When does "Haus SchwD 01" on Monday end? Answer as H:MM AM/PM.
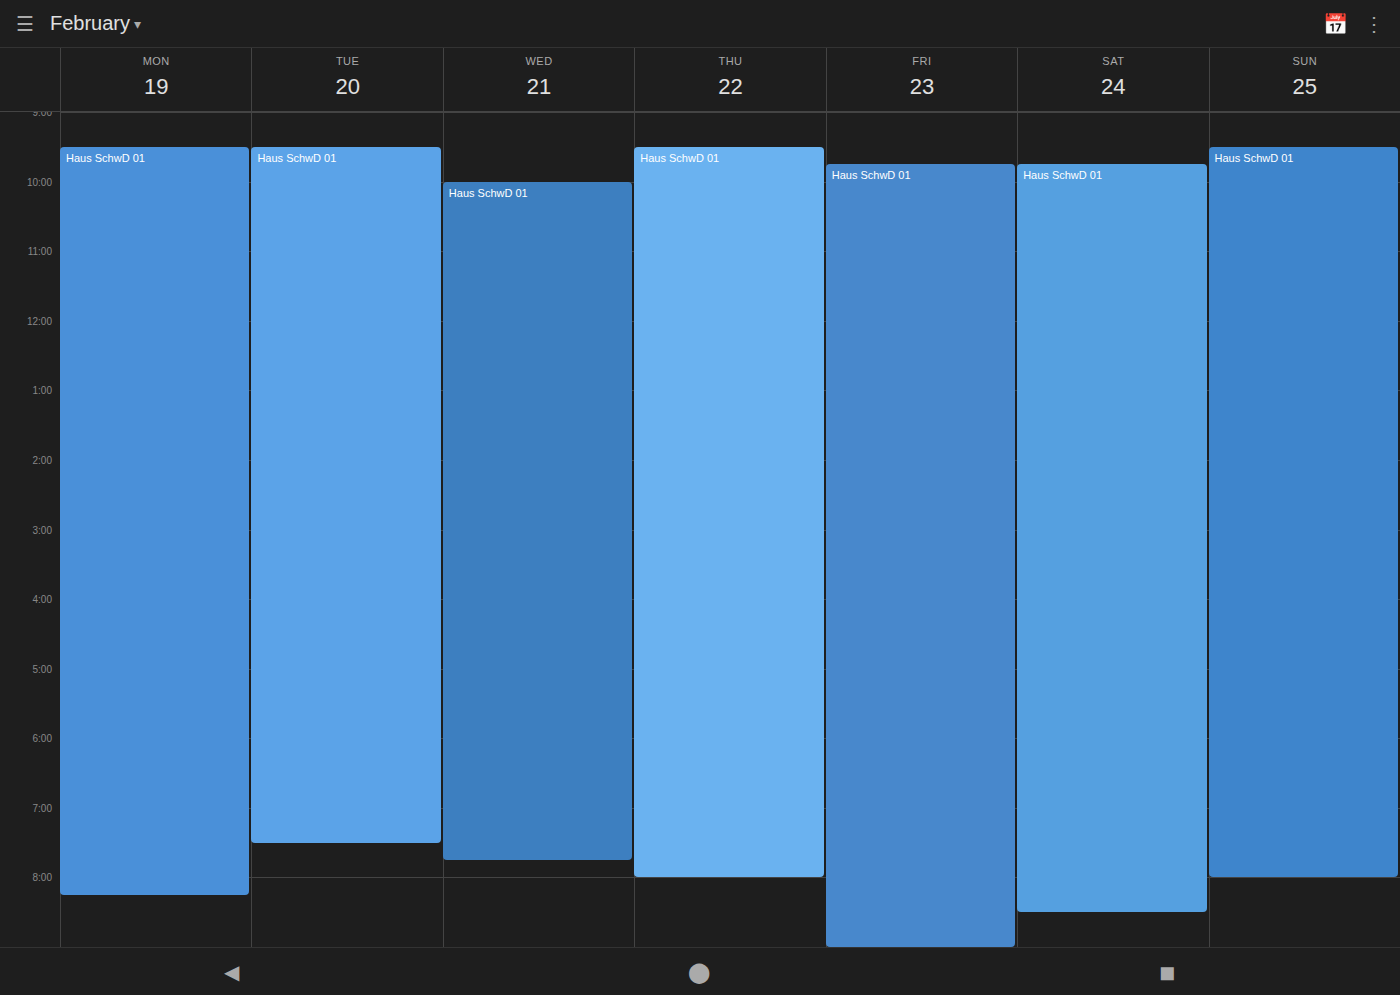
8:15 PM